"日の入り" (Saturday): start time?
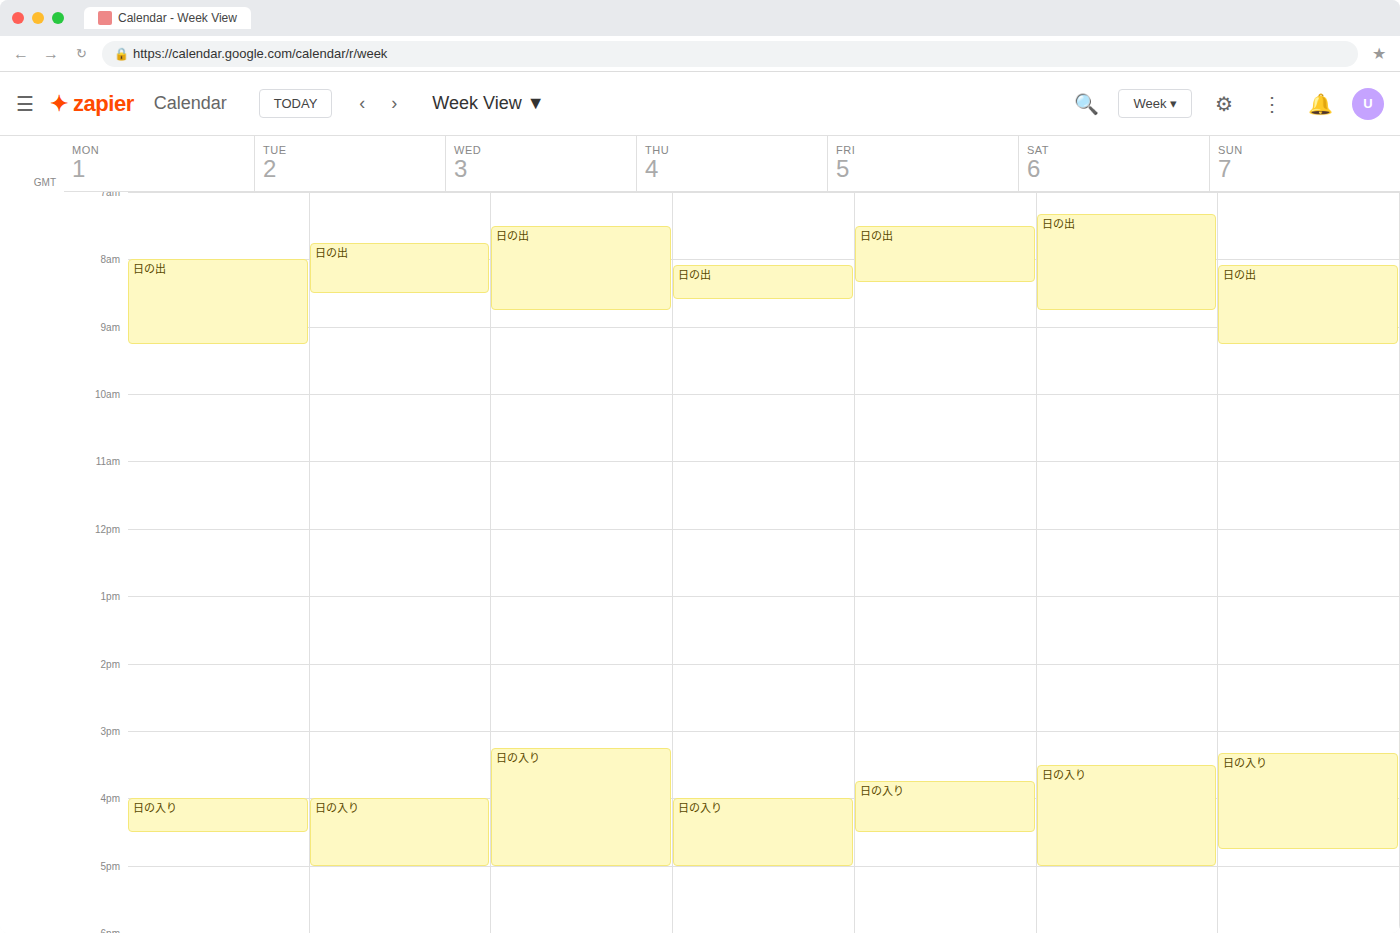
3:30 PM